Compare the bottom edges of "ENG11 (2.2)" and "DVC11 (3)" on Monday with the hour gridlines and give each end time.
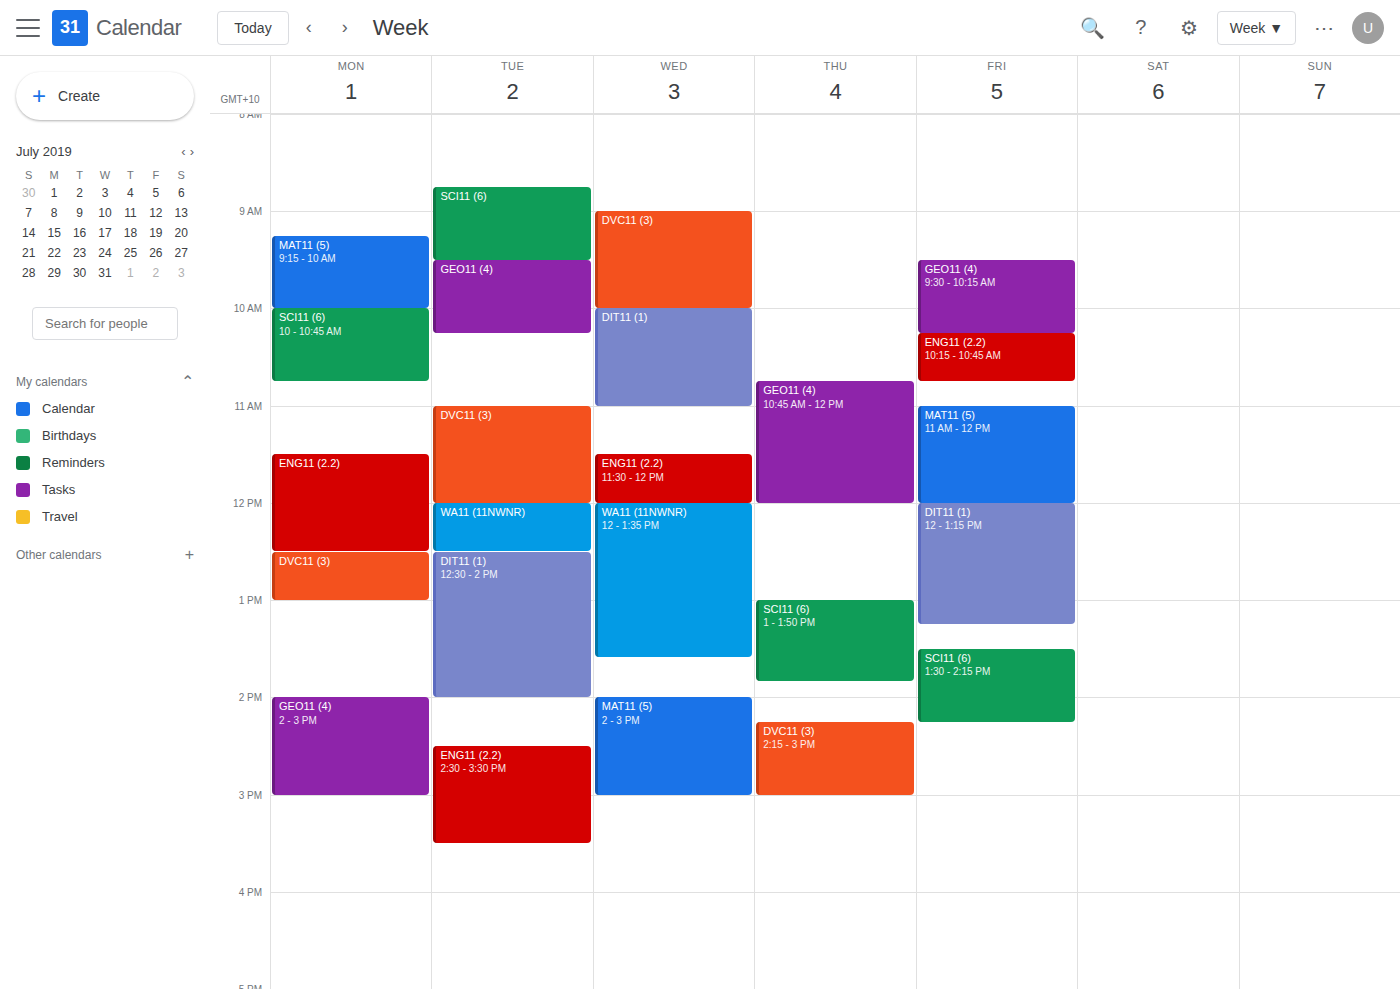
"ENG11 (2.2)": 12:30 PM, halfway between the 12 PM and 1 PM lines. "DVC11 (3)": 1:00 PM, exactly on the 1 PM line.